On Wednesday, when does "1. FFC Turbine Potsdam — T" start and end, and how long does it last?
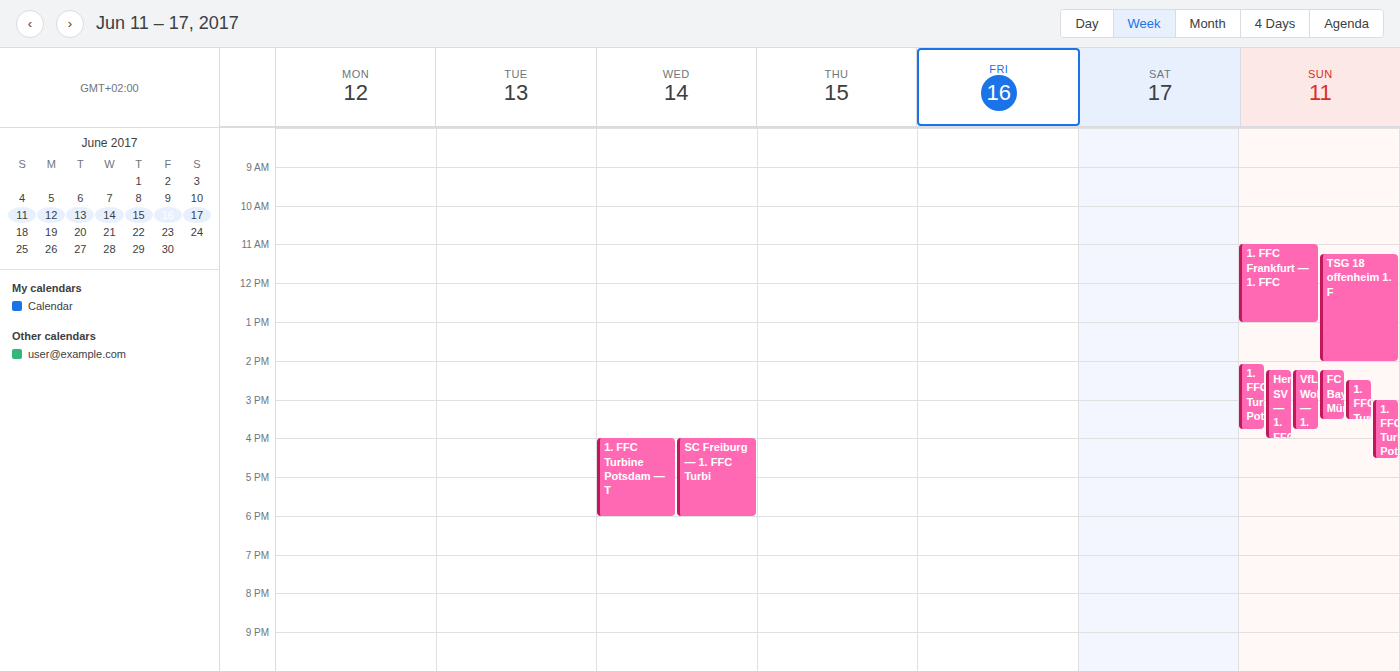
4:00 PM to 6:00 PM, 2 hours